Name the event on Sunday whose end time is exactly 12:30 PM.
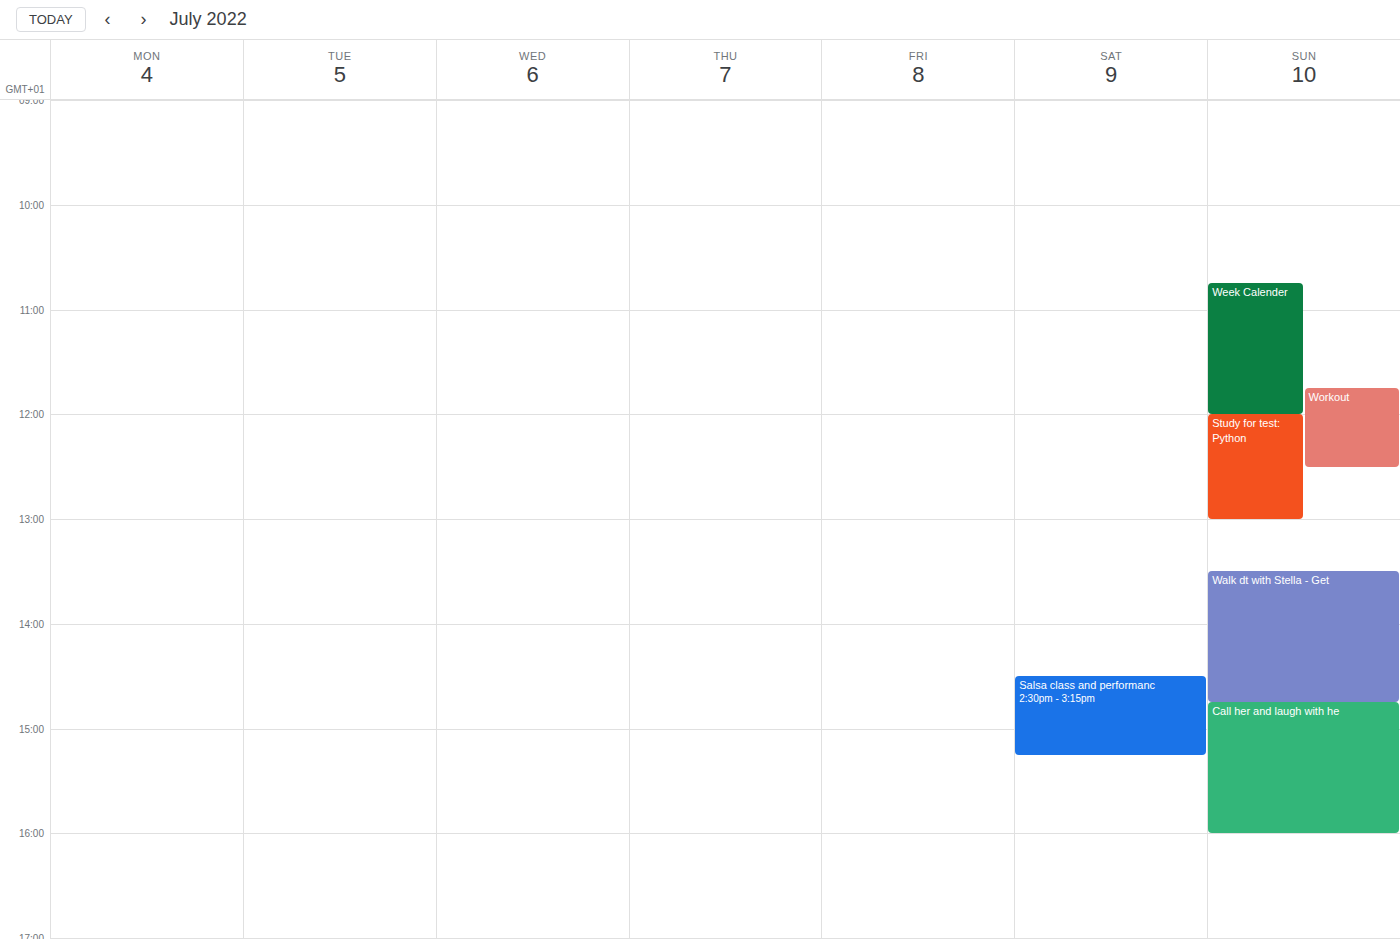
"Workout"